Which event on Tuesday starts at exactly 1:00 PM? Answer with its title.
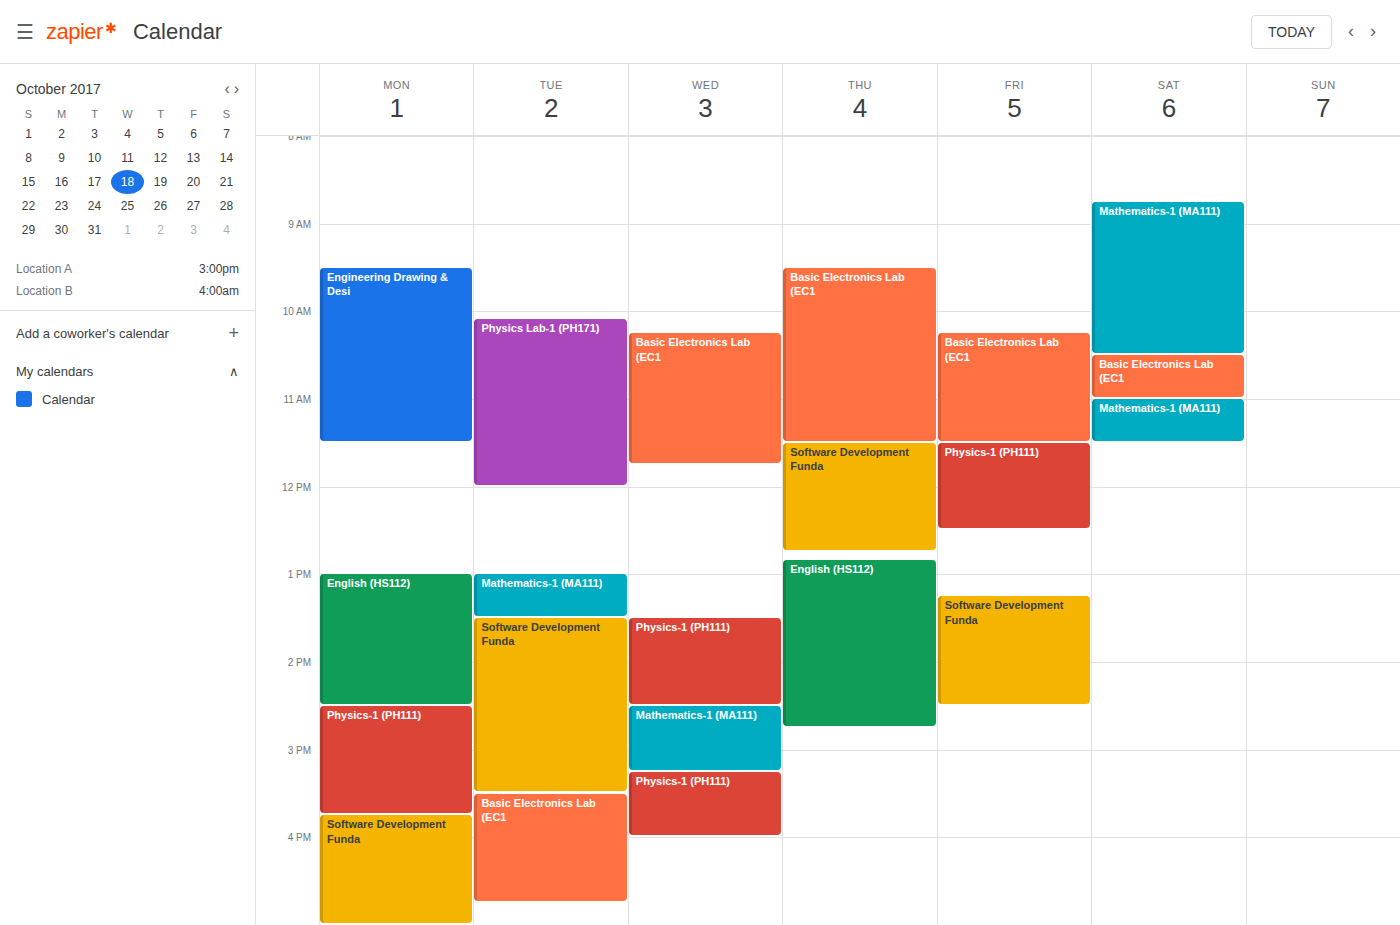
"Mathematics-1 (MA111)"